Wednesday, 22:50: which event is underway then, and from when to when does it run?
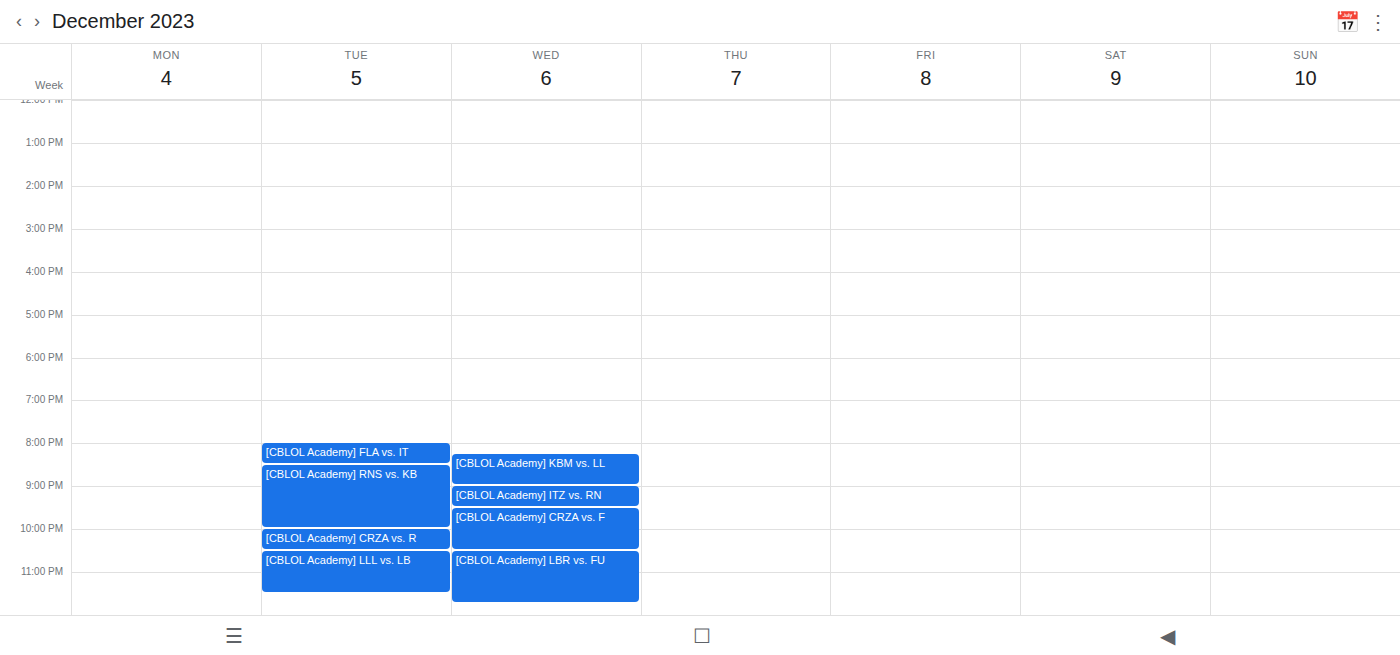
"[CBLOL Academy] LBR vs. FU", 22:30 to 23:45